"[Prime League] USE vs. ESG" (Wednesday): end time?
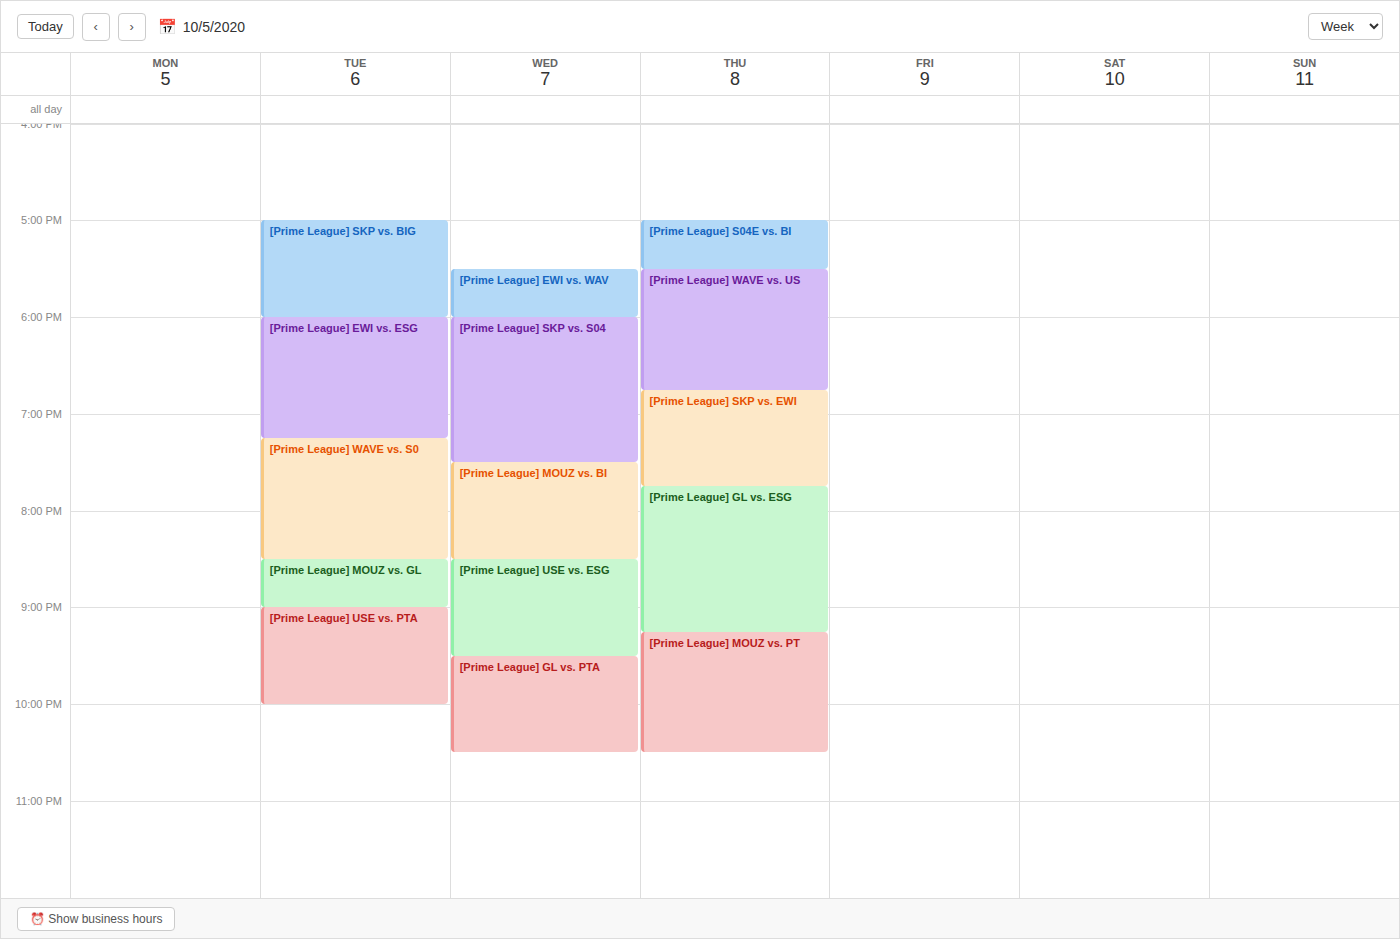
9:30 PM